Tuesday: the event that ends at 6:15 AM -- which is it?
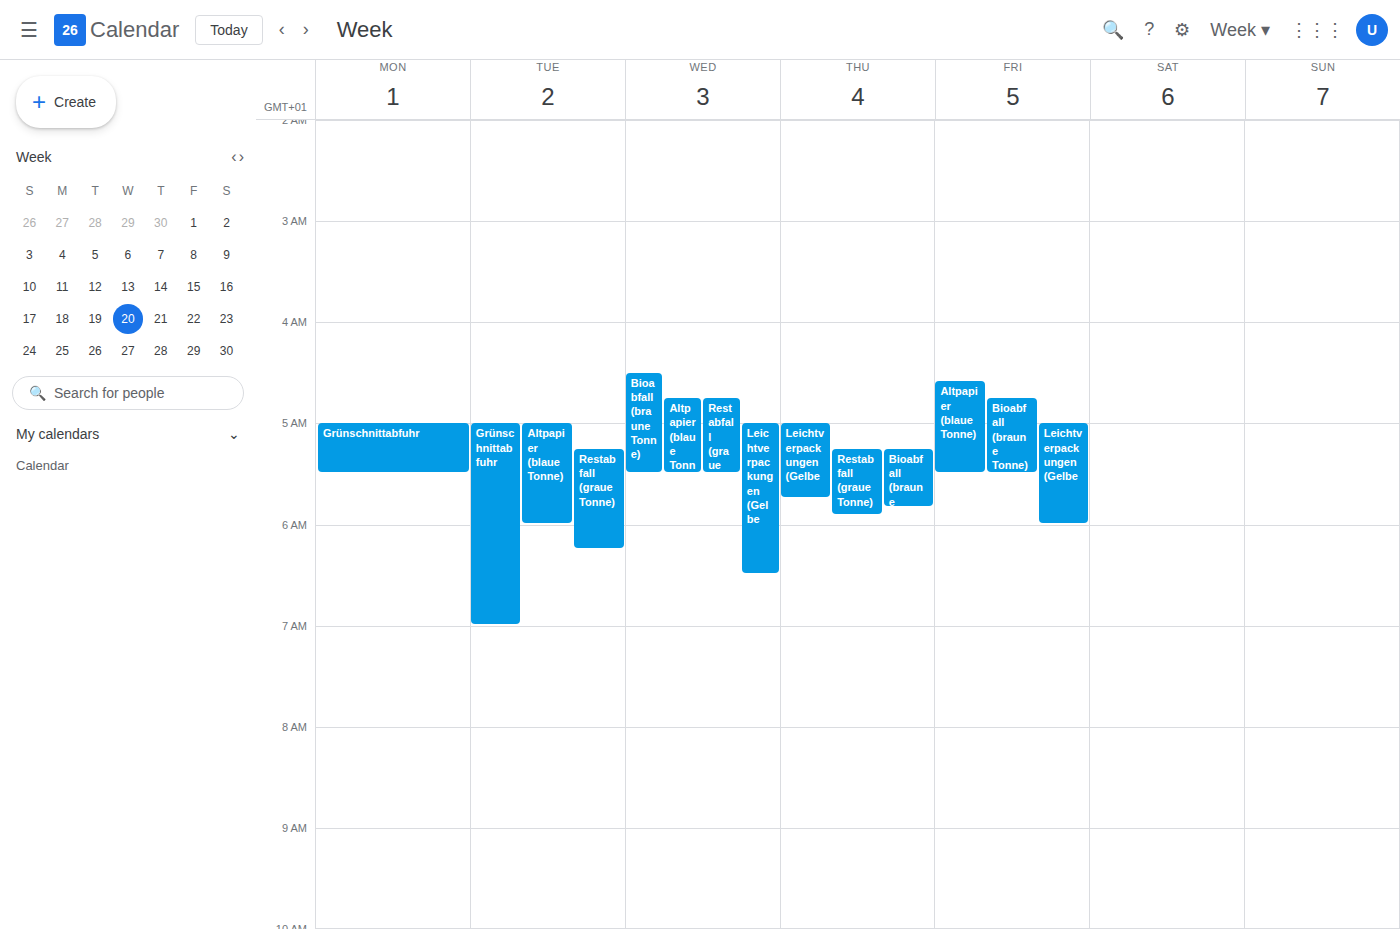
"Restabfall (graue Tonne)"